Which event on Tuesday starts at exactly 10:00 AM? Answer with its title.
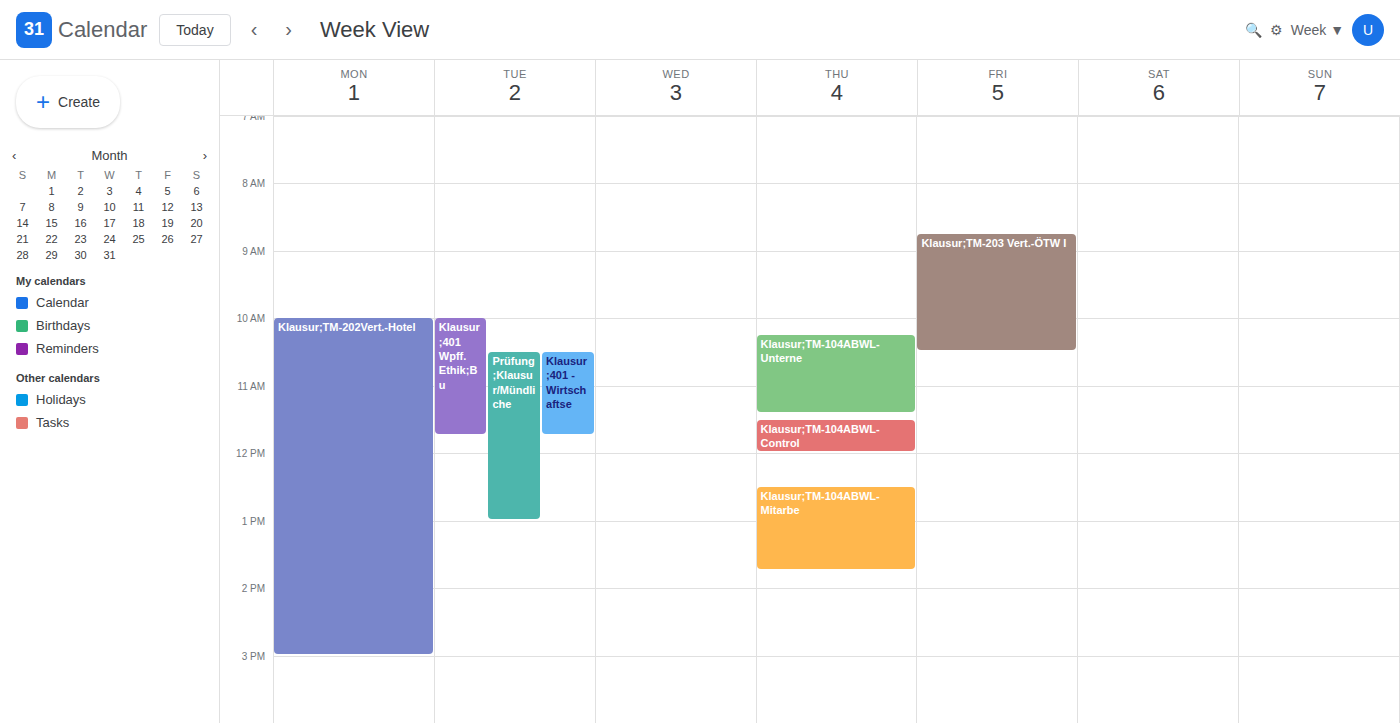
"Klausur;401 Wpff. Ethik;Bu"